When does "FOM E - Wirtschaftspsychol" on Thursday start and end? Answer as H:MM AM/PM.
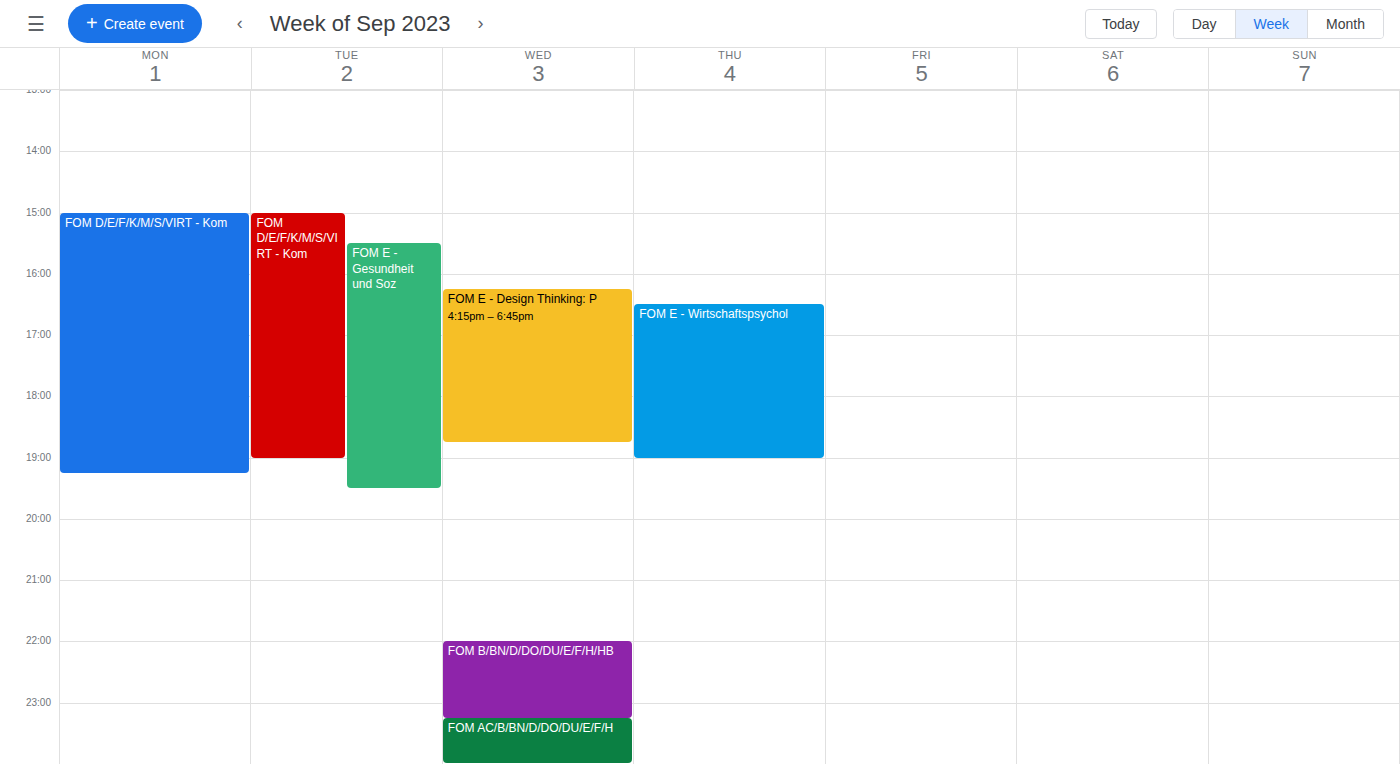
4:30 PM to 7:00 PM